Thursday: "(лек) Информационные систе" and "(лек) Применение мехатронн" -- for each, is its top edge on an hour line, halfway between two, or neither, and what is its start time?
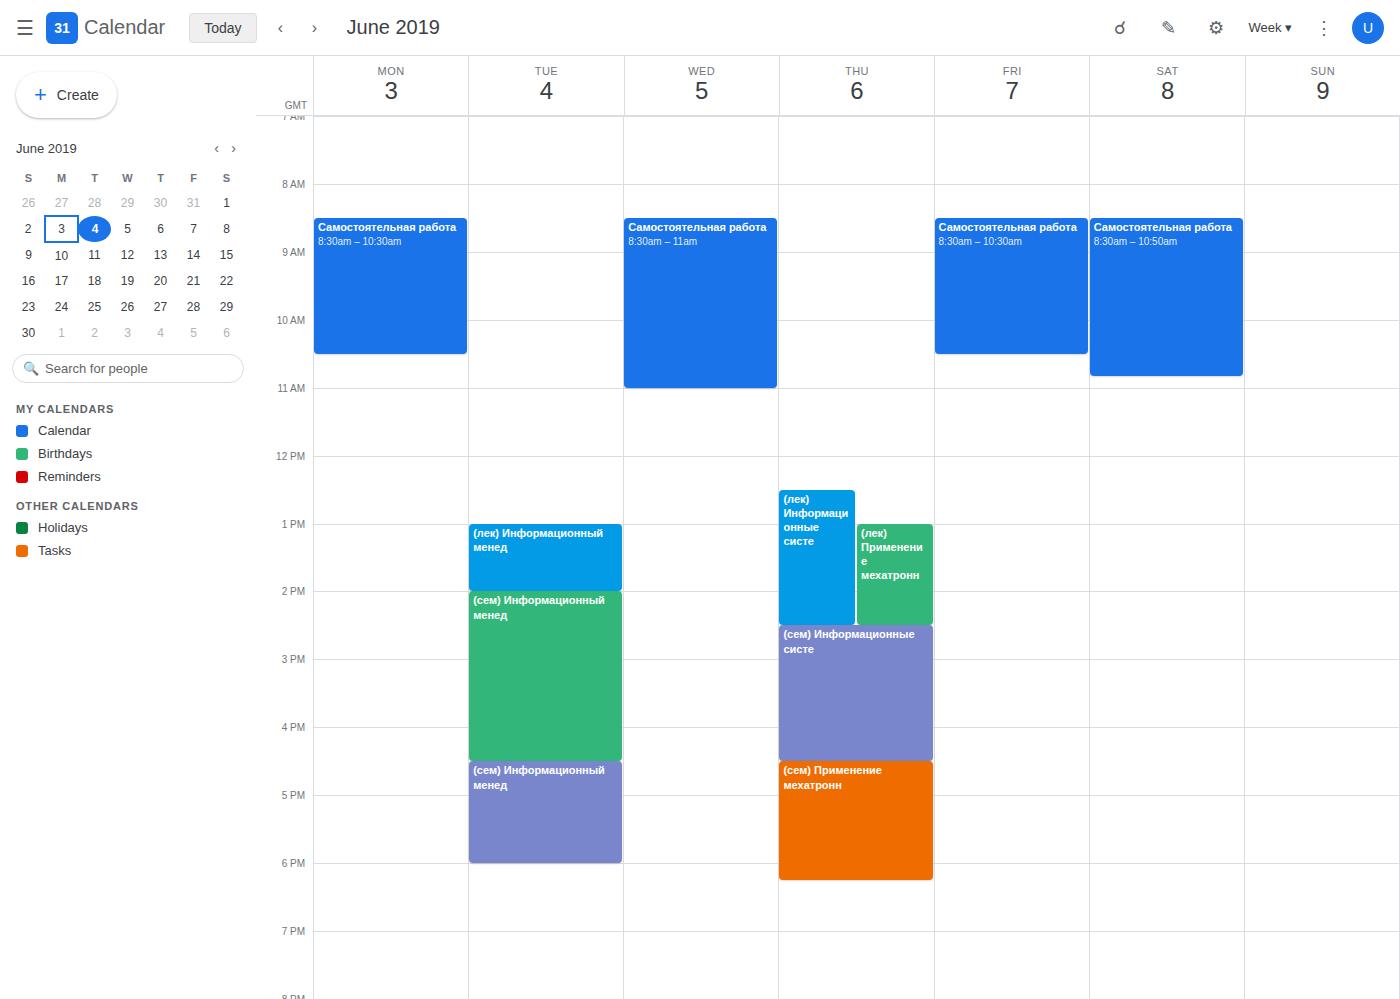
"(лек) Информационные систе": 12:30 PM, halfway between the 12 PM and 1 PM lines. "(лек) Применение мехатронн": 1:00 PM, exactly on the 1 PM line.